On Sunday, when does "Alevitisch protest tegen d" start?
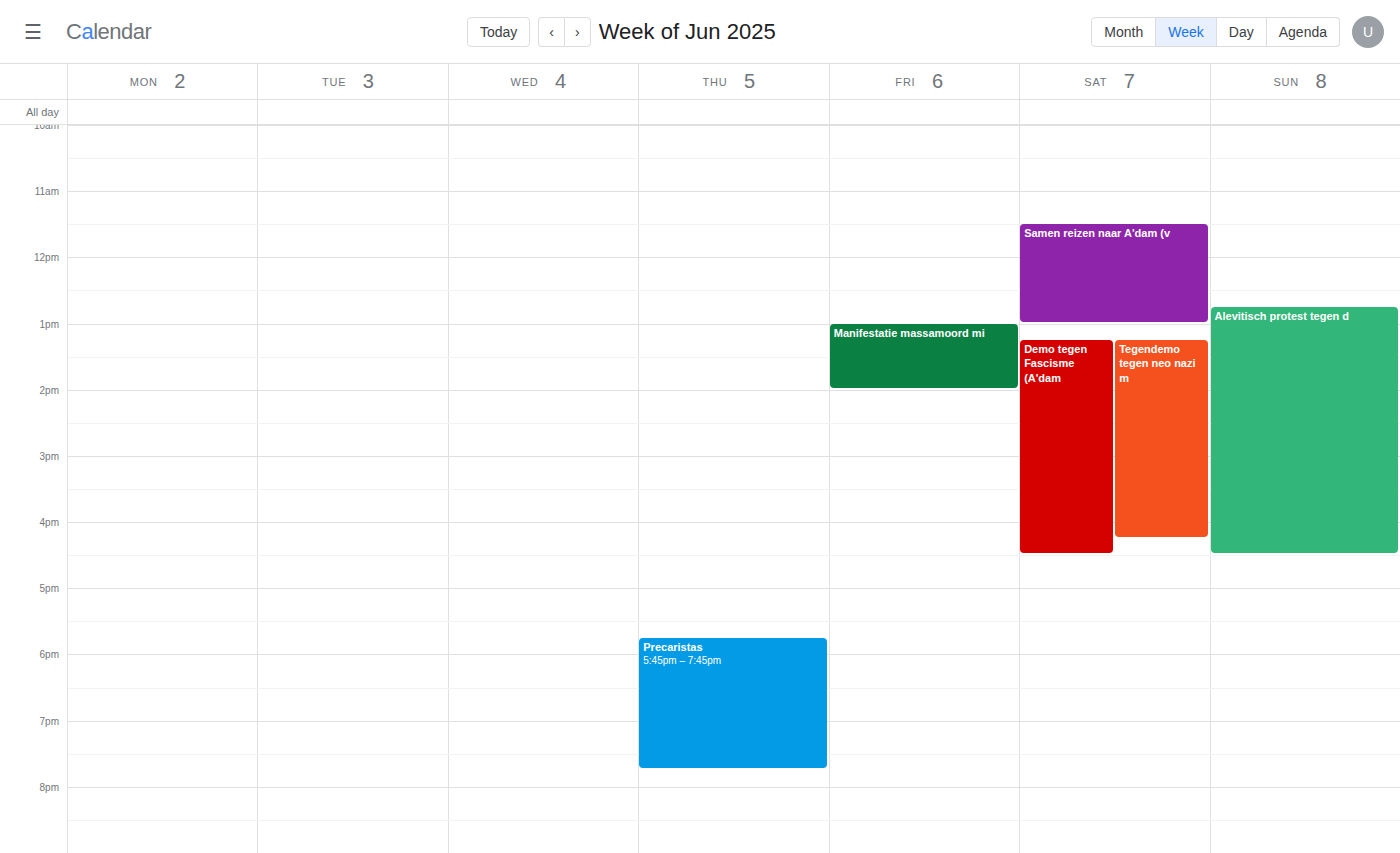
12:45 PM